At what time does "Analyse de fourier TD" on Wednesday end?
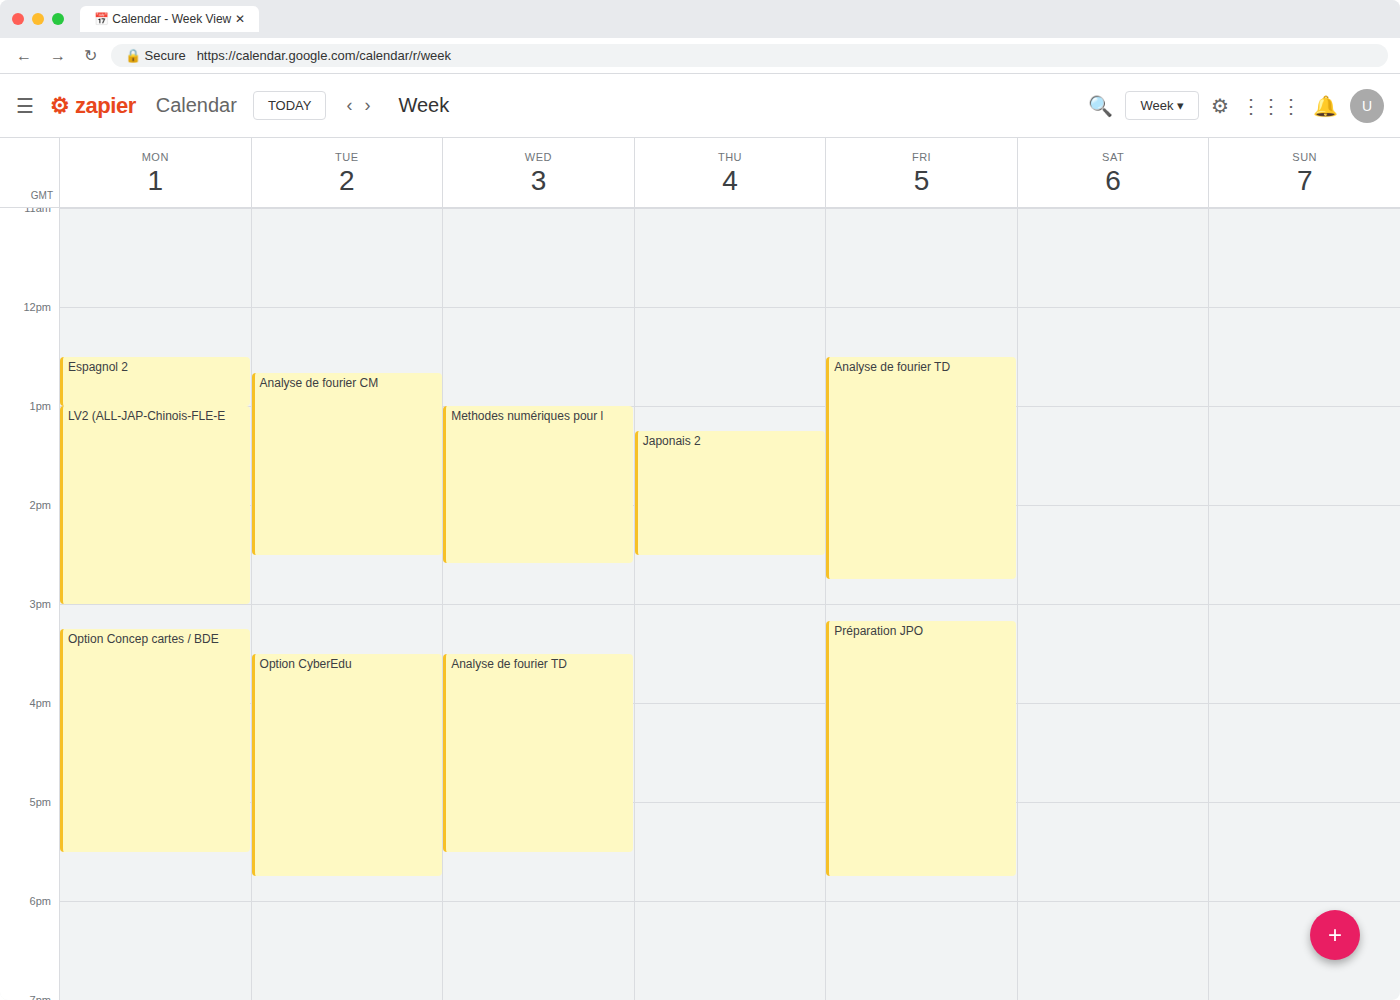
17:30